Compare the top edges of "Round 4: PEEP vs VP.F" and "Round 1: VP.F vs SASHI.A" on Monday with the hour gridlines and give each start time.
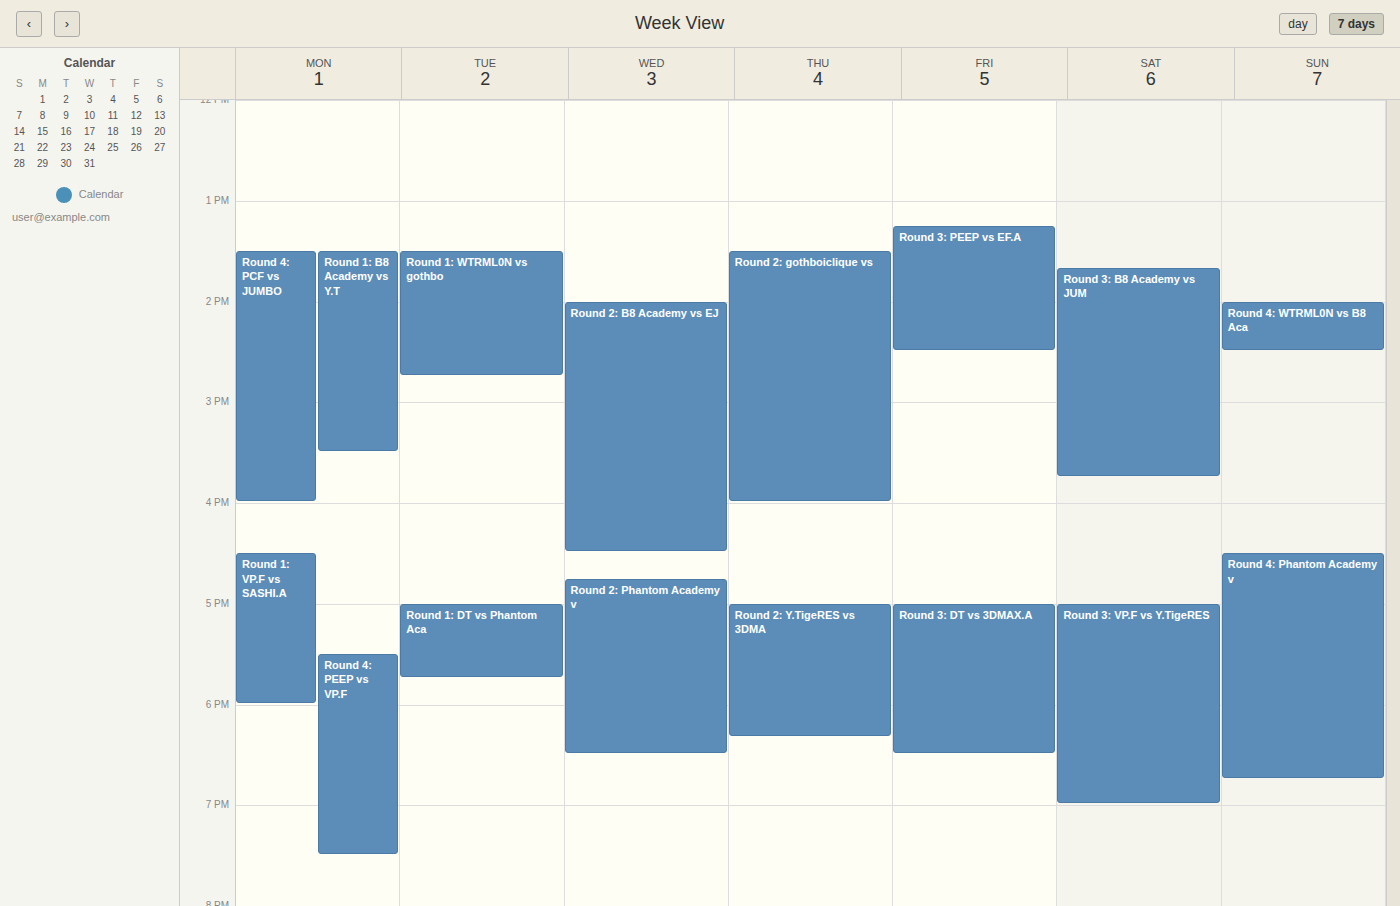
"Round 4: PEEP vs VP.F": 5:30 PM, halfway between the 5 PM and 6 PM lines. "Round 1: VP.F vs SASHI.A": 4:30 PM, halfway between the 4 PM and 5 PM lines.